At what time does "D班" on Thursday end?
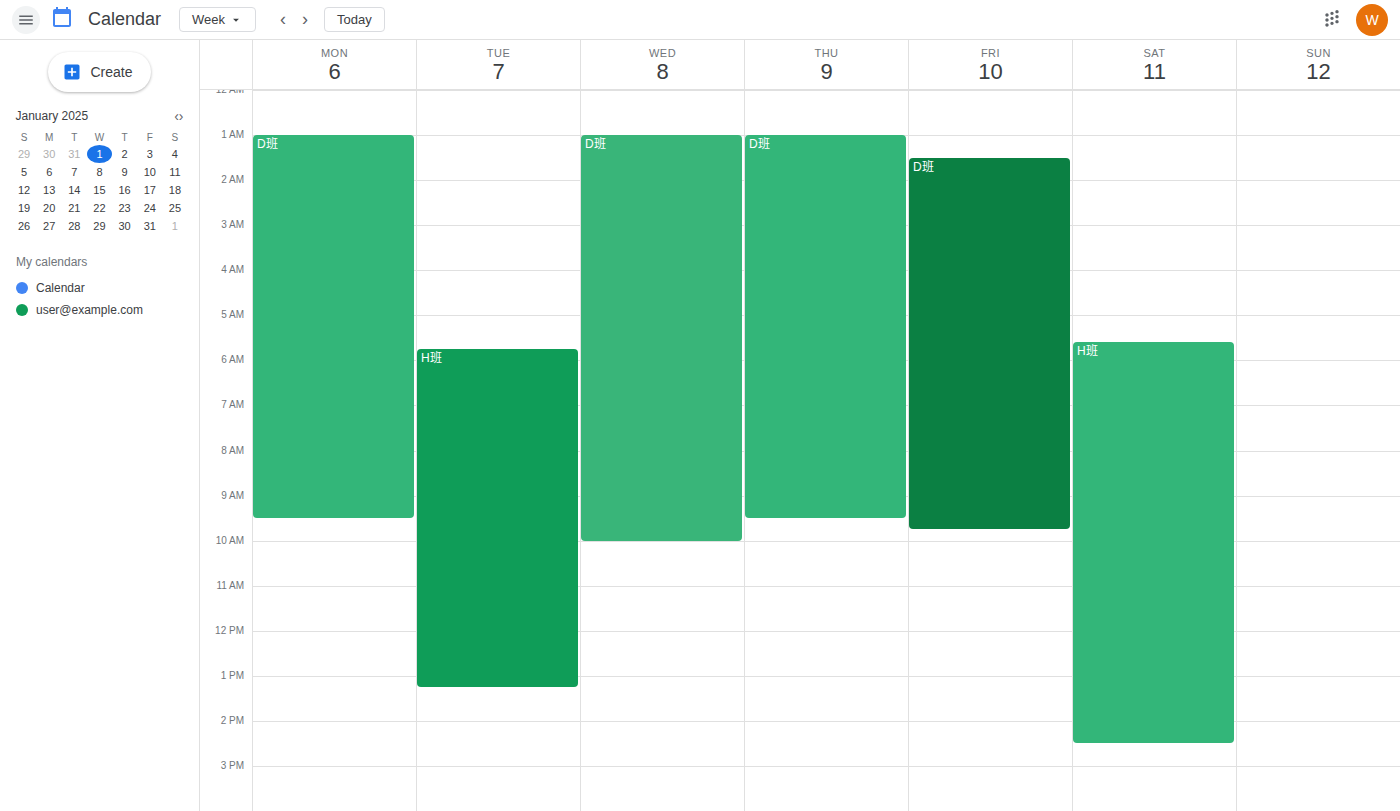
9:30 AM